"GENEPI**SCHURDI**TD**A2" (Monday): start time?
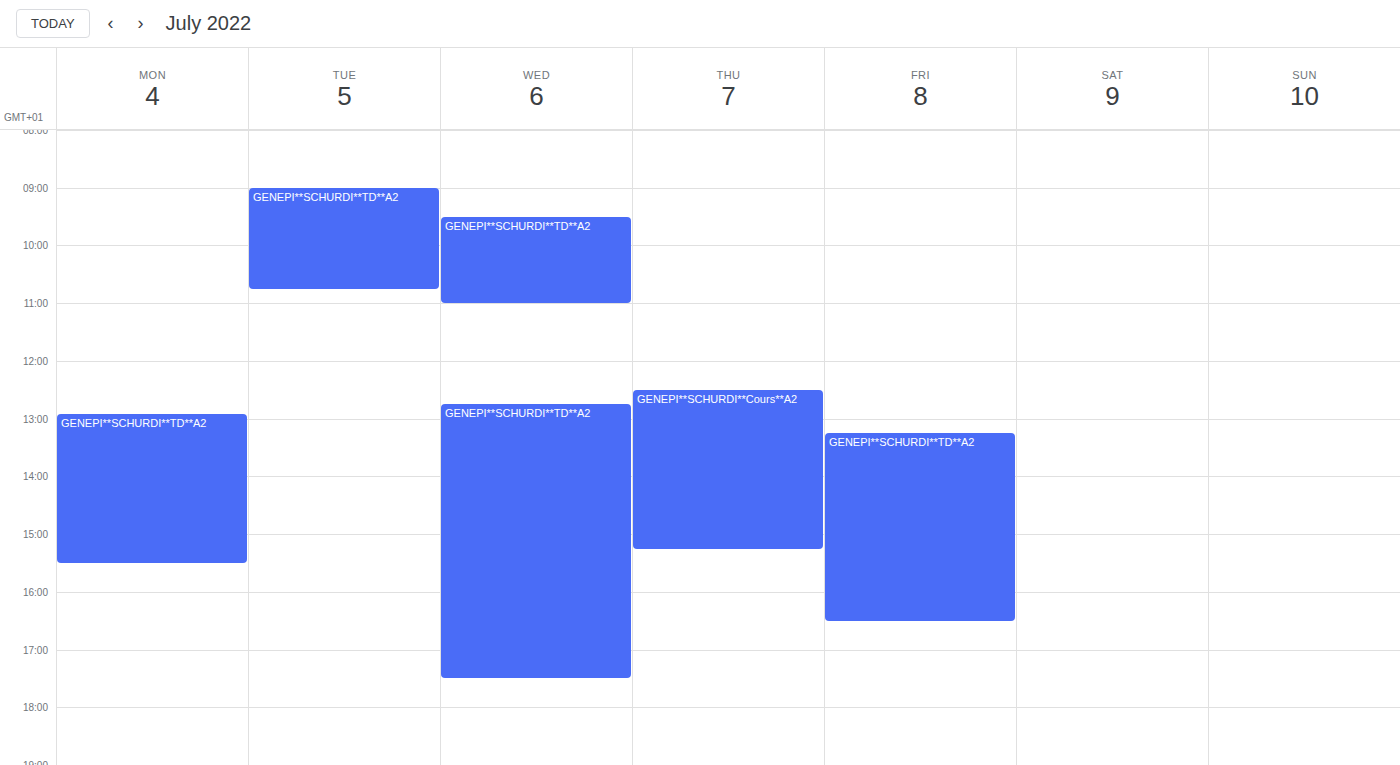
12:55 PM